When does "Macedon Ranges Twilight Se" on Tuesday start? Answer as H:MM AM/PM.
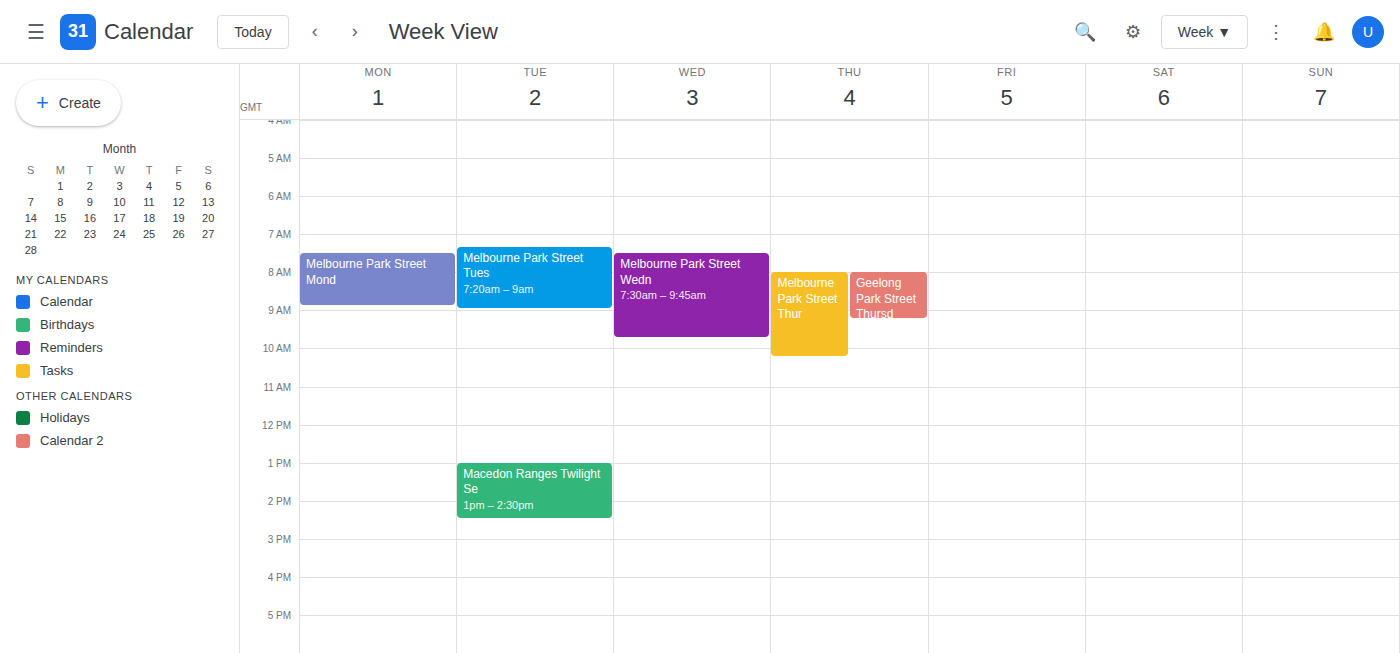
1:00 PM